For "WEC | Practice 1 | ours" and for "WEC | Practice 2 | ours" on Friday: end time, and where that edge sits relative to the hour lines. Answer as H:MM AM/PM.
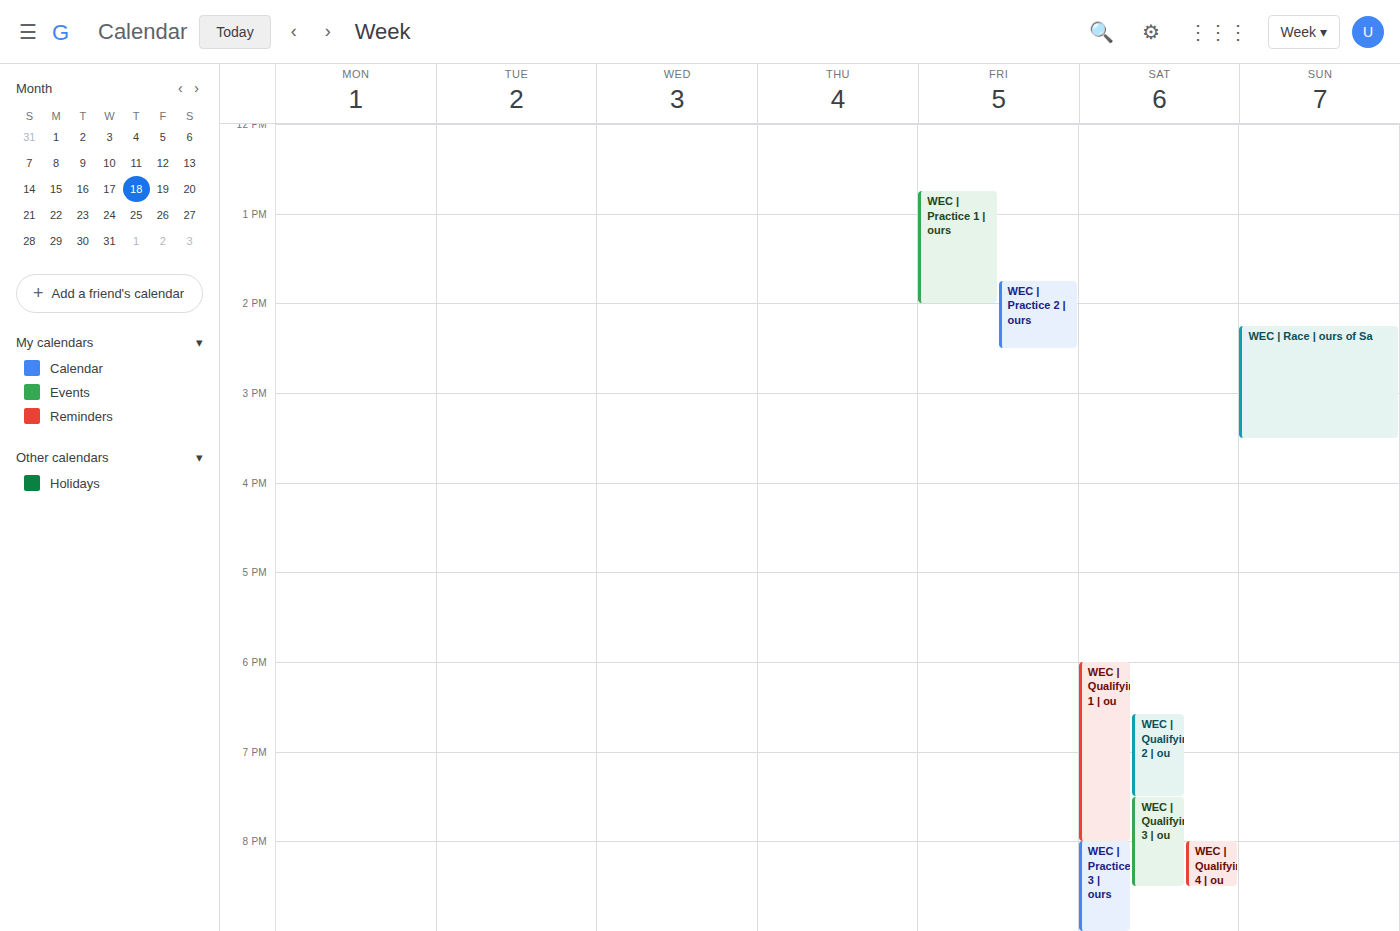
"WEC | Practice 1 | ours": 2:00 PM, exactly on the 2 PM line. "WEC | Practice 2 | ours": 2:30 PM, halfway between the 2 PM and 3 PM lines.